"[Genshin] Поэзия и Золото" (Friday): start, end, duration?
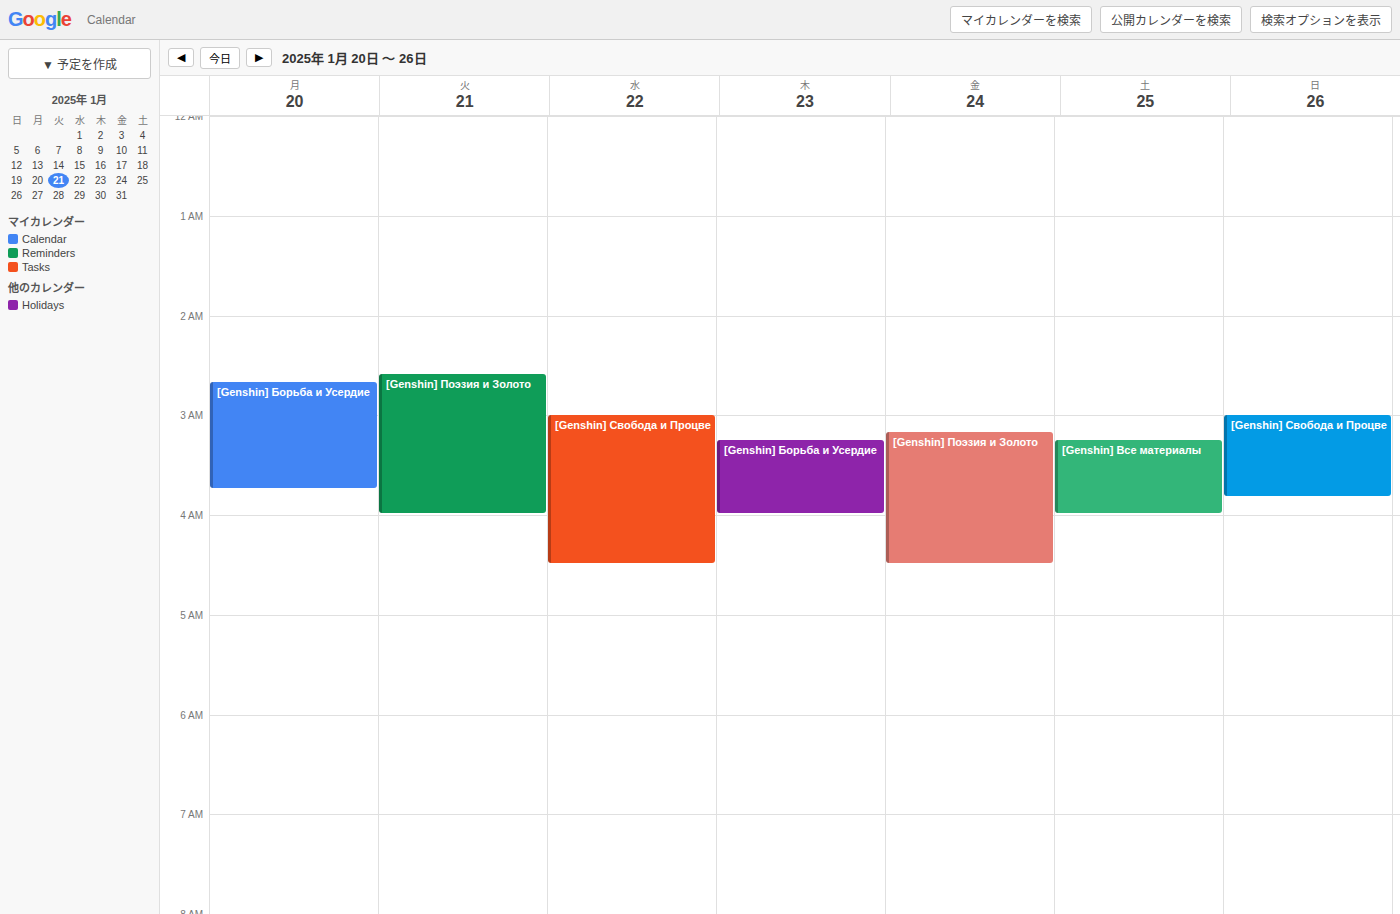
3:10 AM to 4:30 AM, 1 hour 20 minutes